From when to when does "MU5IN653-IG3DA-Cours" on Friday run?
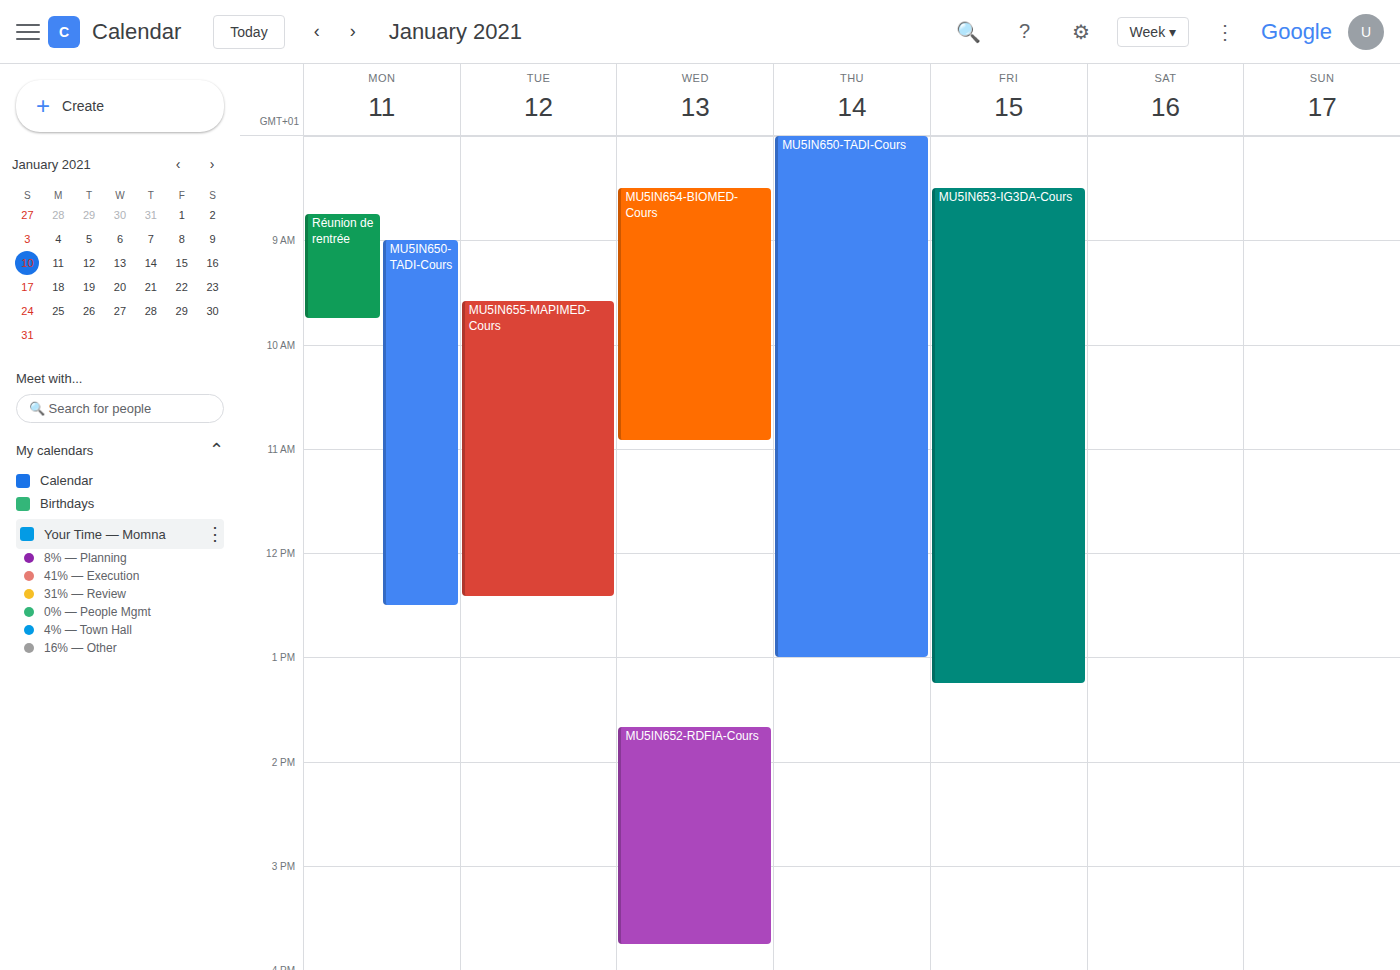
8:30 AM to 1:15 PM